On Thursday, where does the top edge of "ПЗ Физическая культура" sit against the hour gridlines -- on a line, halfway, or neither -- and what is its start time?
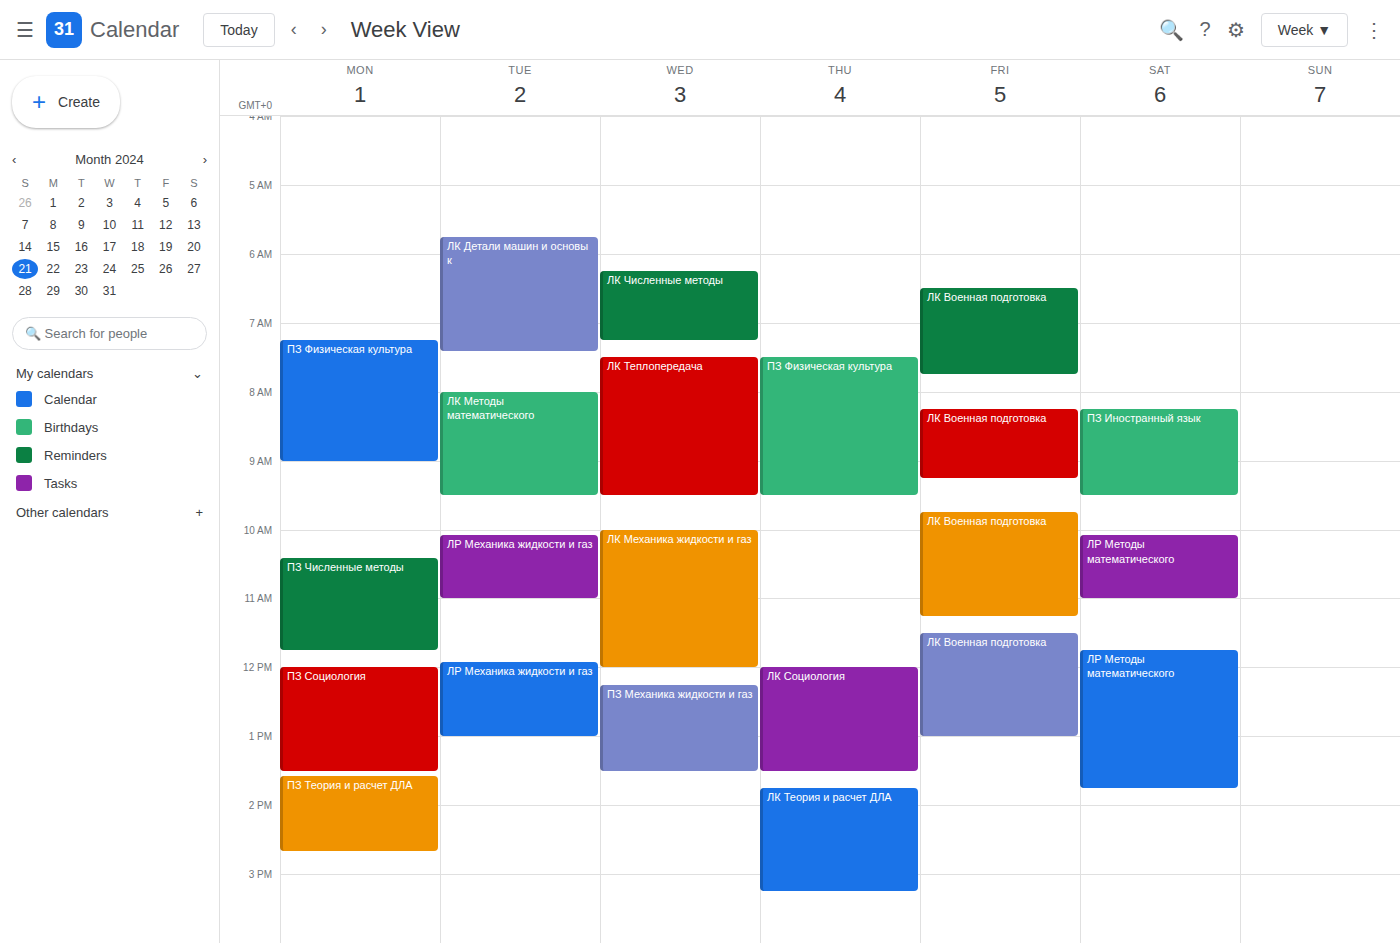
07:30 -- halfway between the 07:00 and 08:00 lines.